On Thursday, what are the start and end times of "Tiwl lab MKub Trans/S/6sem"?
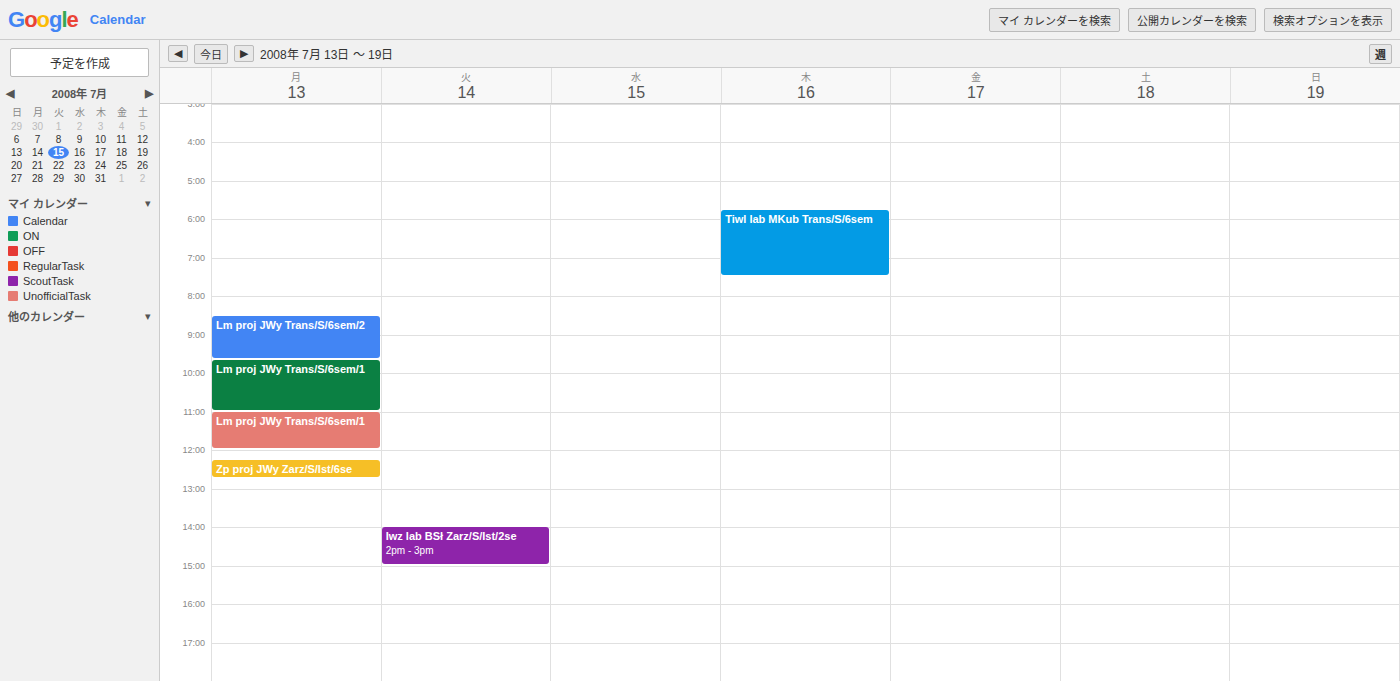
5:45 AM to 7:30 AM